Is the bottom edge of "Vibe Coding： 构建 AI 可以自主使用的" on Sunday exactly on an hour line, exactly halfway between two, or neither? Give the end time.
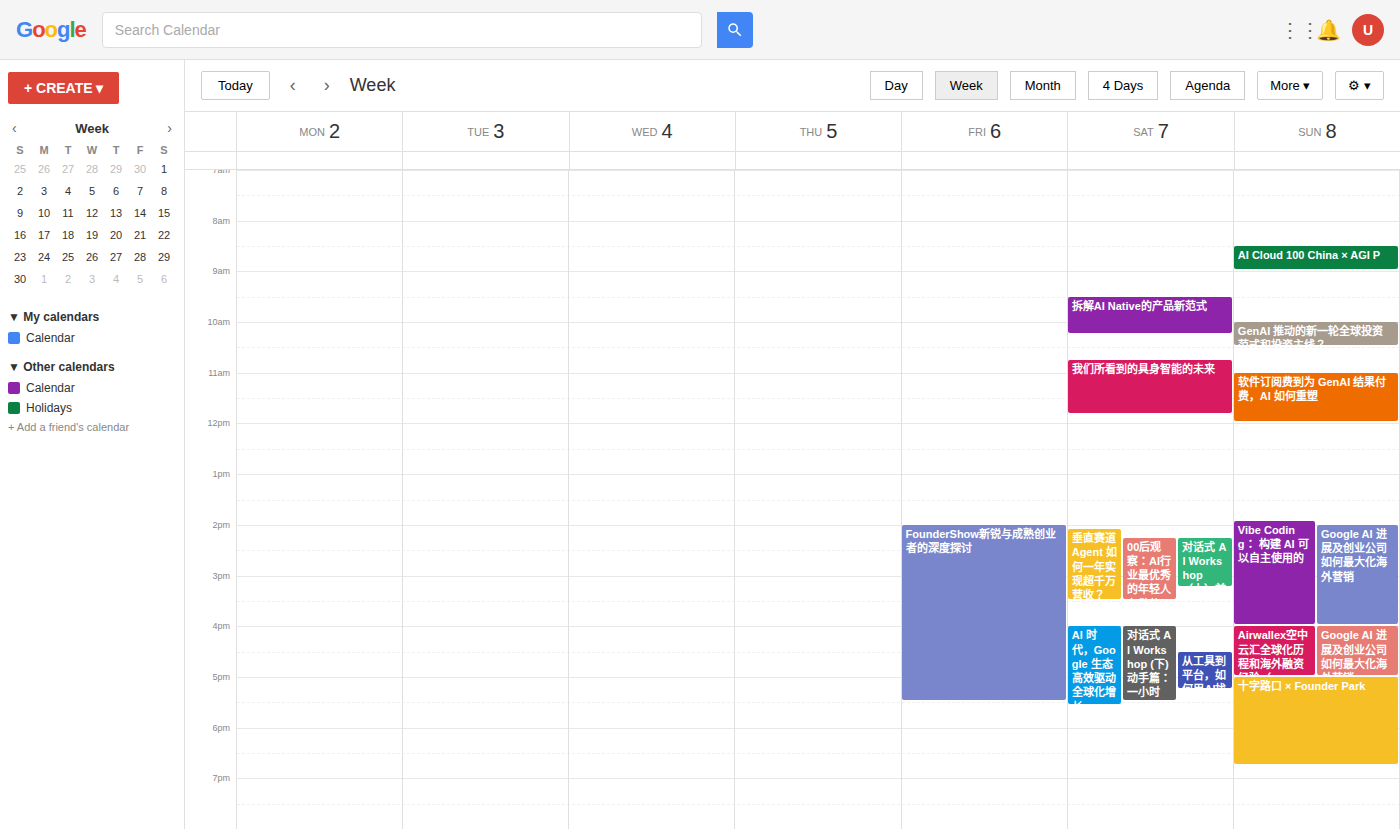
4:00 PM -- exactly on the 4 PM line.